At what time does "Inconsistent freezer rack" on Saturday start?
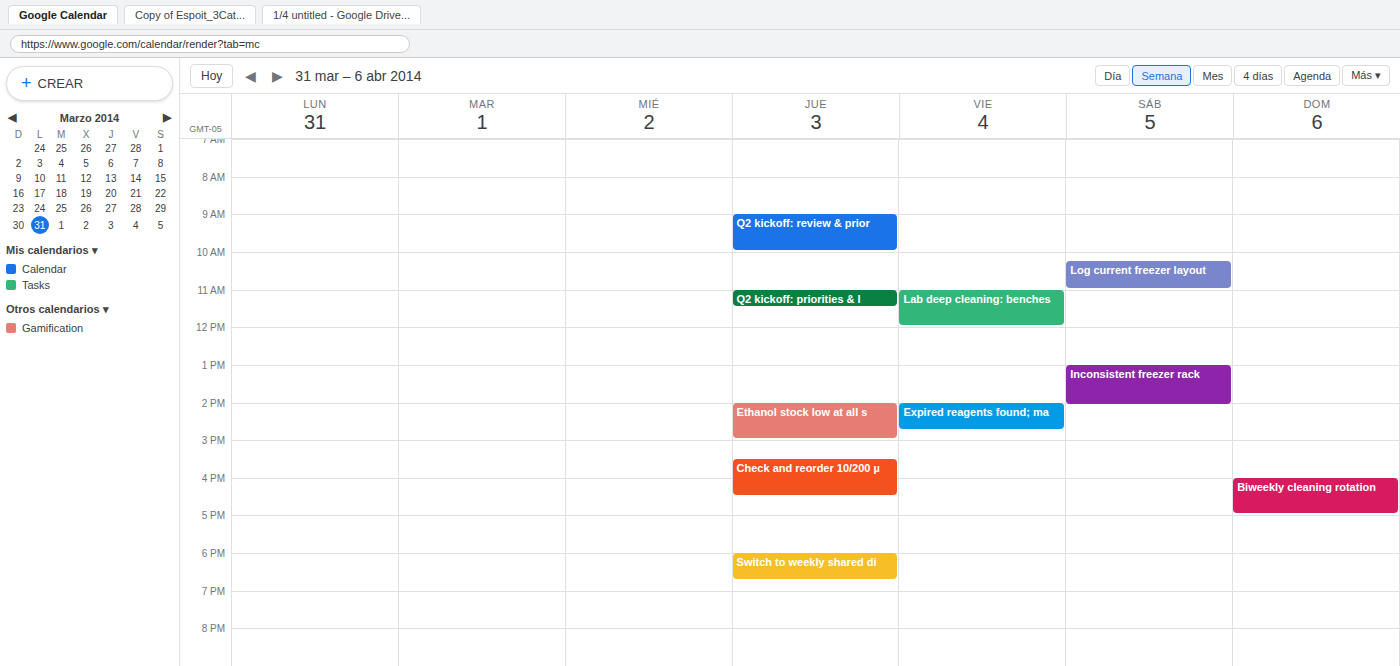
1:00 PM